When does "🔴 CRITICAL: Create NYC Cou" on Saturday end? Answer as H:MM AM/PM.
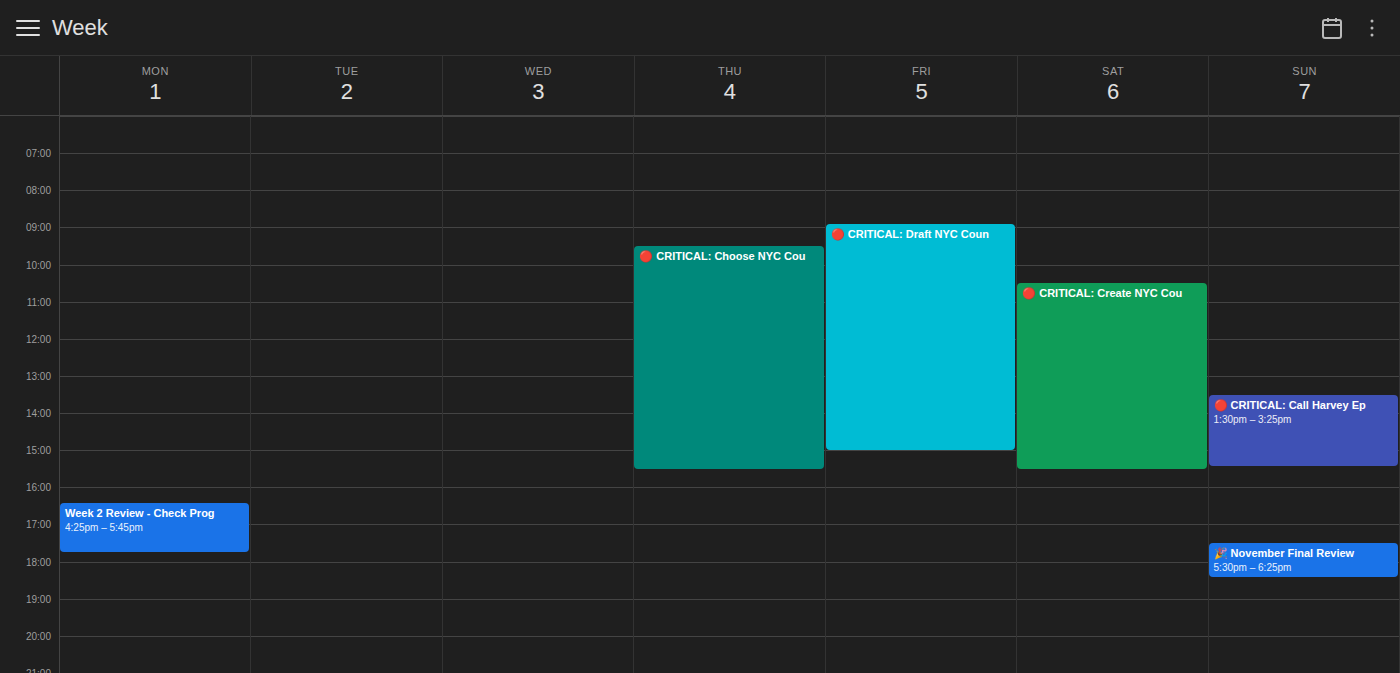
3:30 PM